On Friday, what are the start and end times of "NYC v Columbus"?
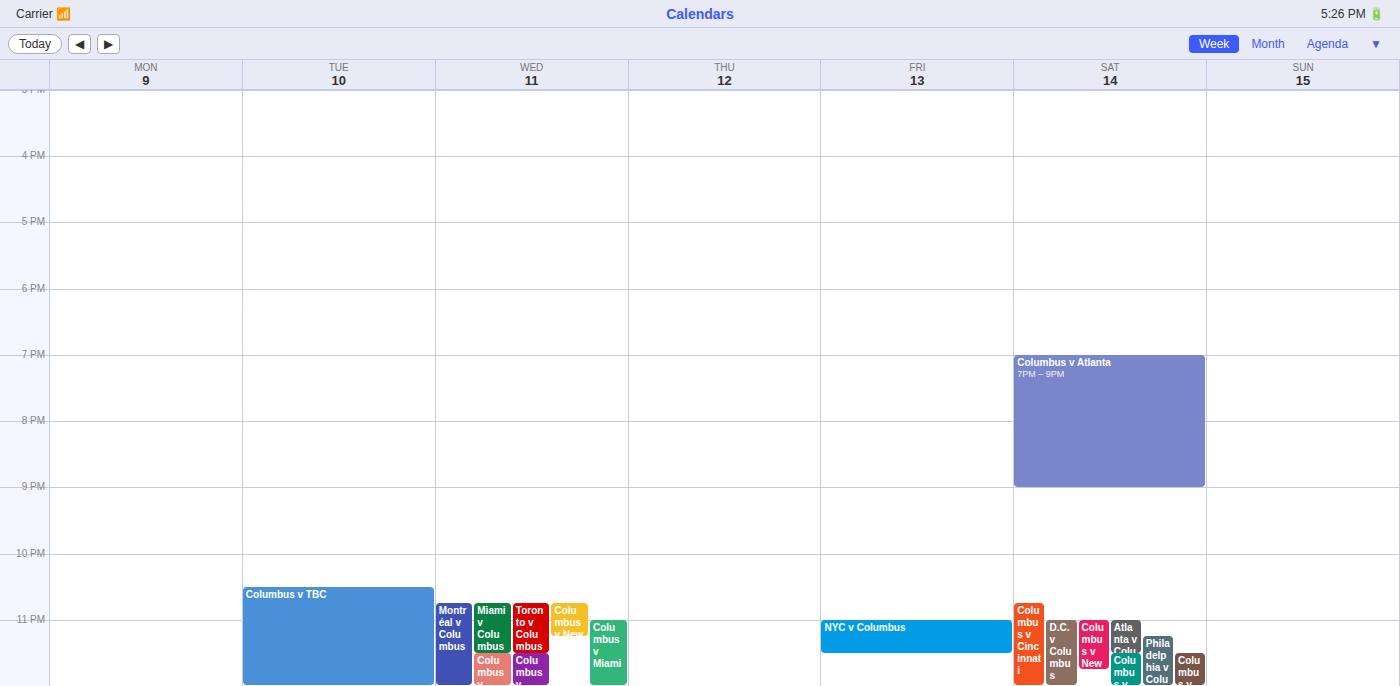
23:00 to 23:30